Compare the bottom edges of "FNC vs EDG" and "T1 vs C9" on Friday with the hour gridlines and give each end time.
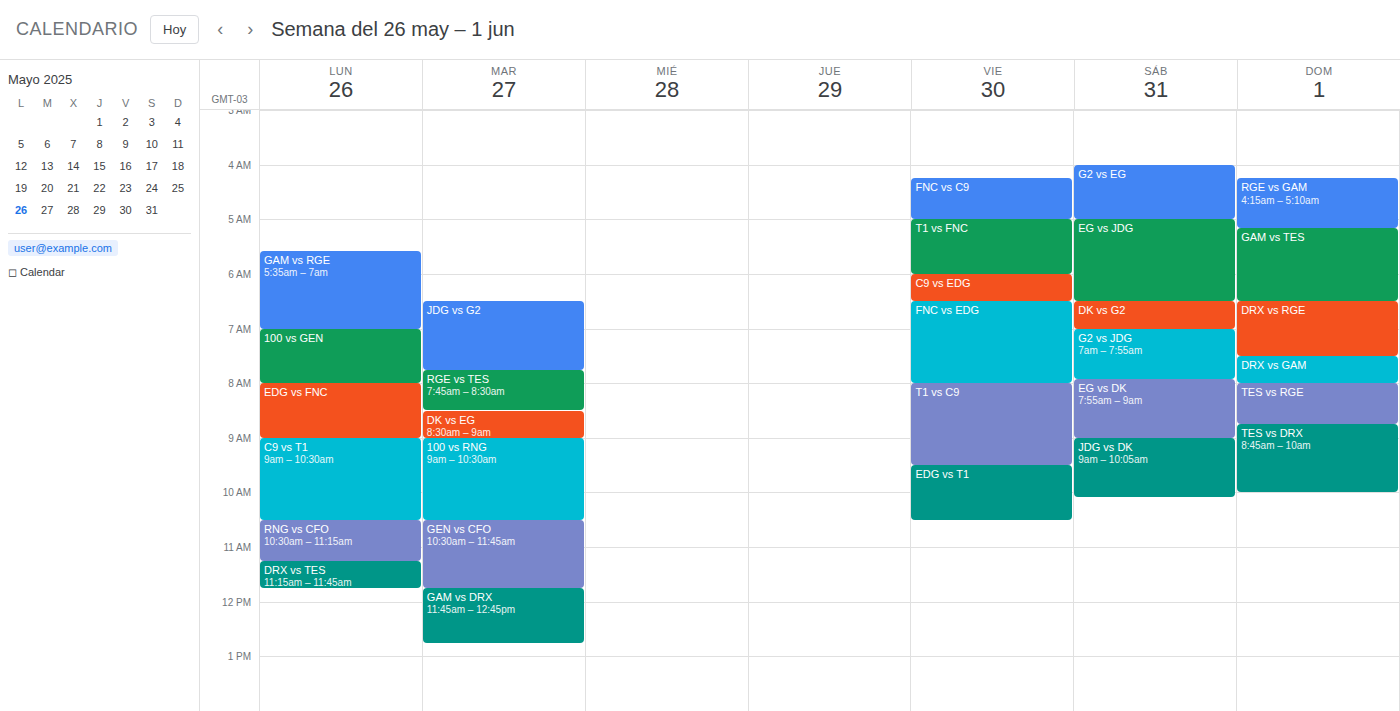
"FNC vs EDG": 8:00 AM, exactly on the 8 AM line. "T1 vs C9": 9:30 AM, halfway between the 9 AM and 10 AM lines.